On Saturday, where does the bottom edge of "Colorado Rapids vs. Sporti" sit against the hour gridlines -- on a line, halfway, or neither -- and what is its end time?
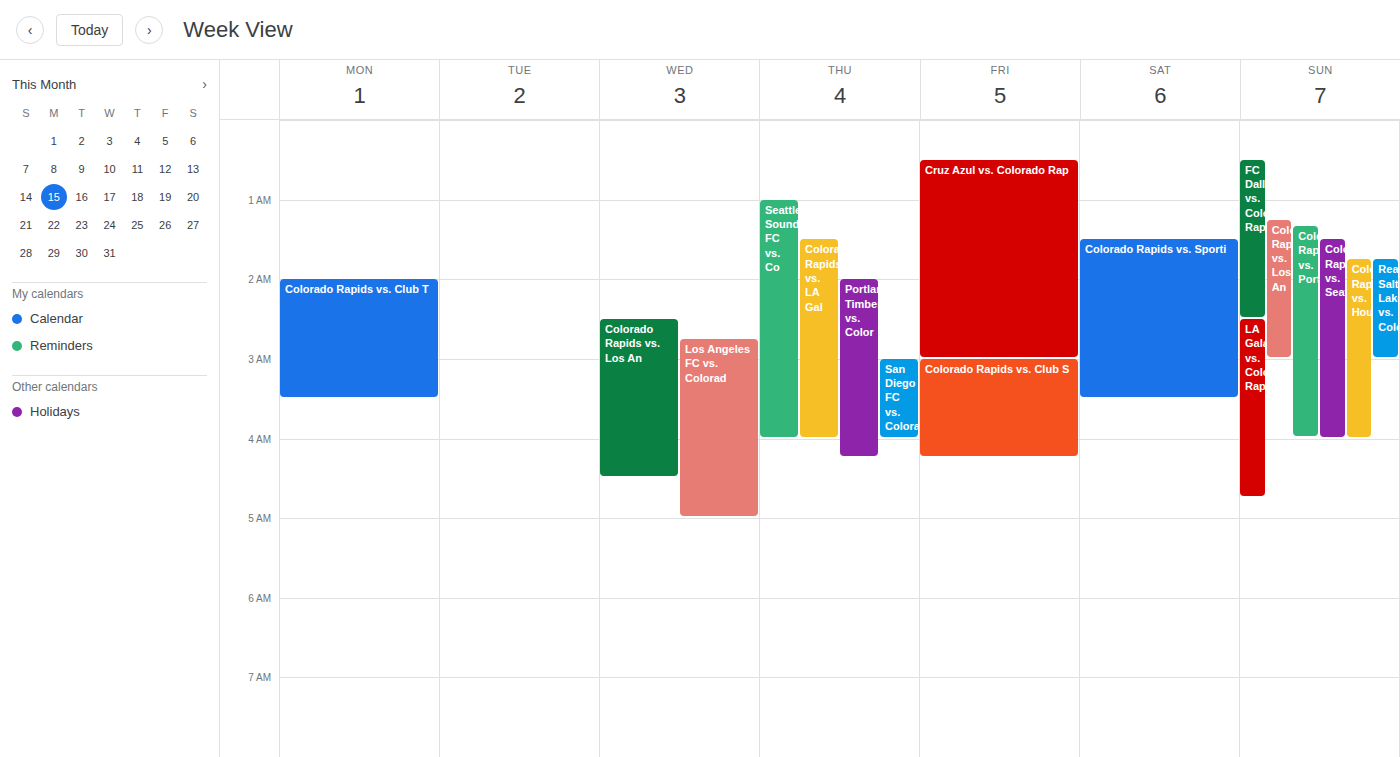
03:30 -- halfway between the 03:00 and 04:00 lines.